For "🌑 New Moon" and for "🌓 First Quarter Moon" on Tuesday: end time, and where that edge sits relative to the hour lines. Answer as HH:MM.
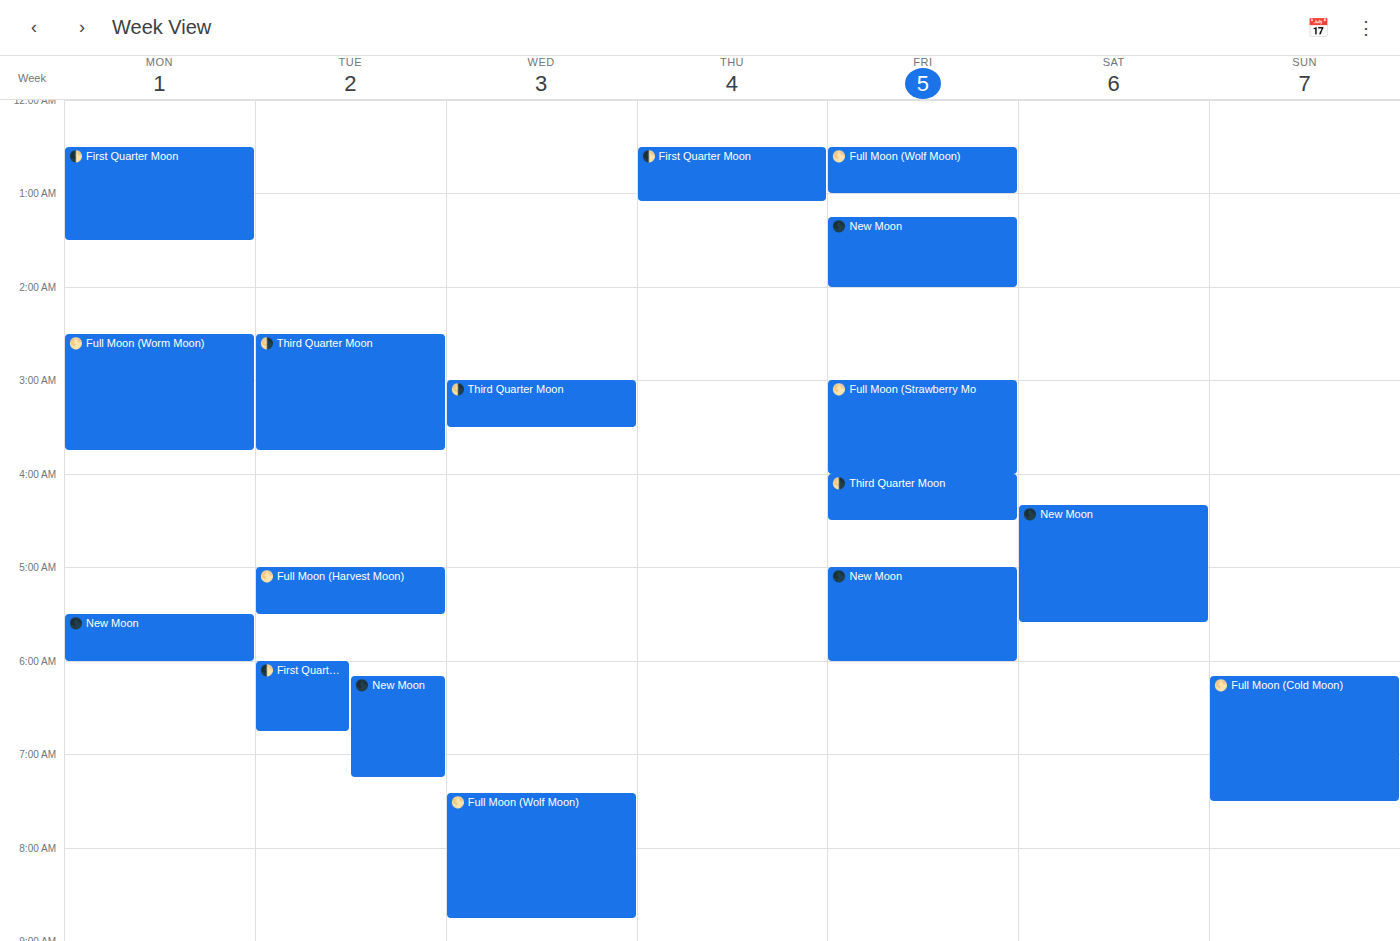
"🌑 New Moon": 07:15, neither: a quarter of the way from the 07:00 line to the 08:00 line. "🌓 First Quarter Moon": 06:45, neither: three quarters of the way from the 06:00 line to the 07:00 line.